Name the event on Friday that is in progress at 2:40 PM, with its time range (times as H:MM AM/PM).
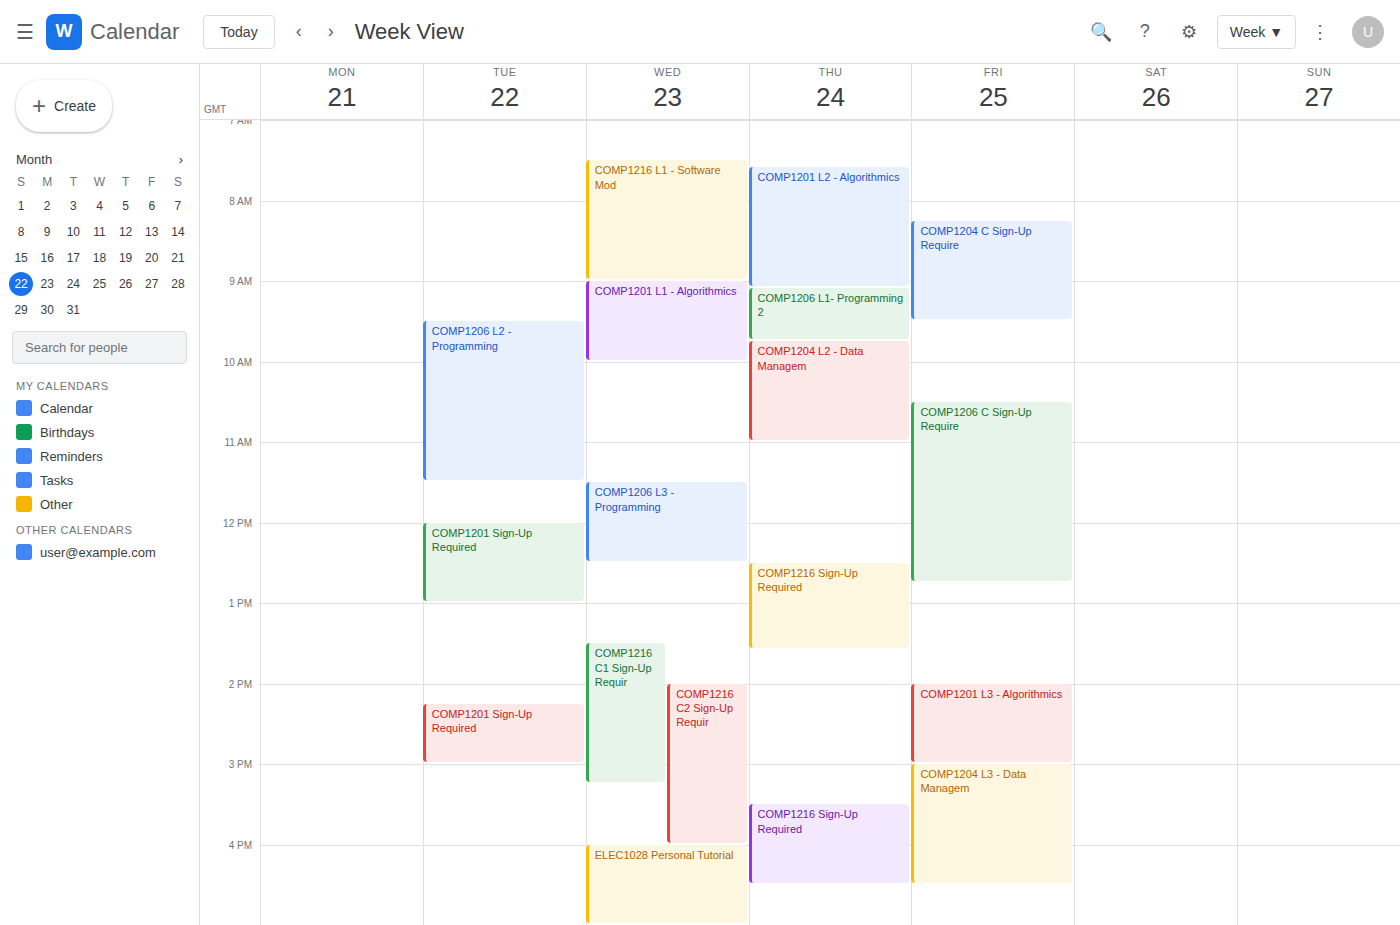
"COMP1201 L3 - Algorithmics", 2:00 PM to 3:00 PM